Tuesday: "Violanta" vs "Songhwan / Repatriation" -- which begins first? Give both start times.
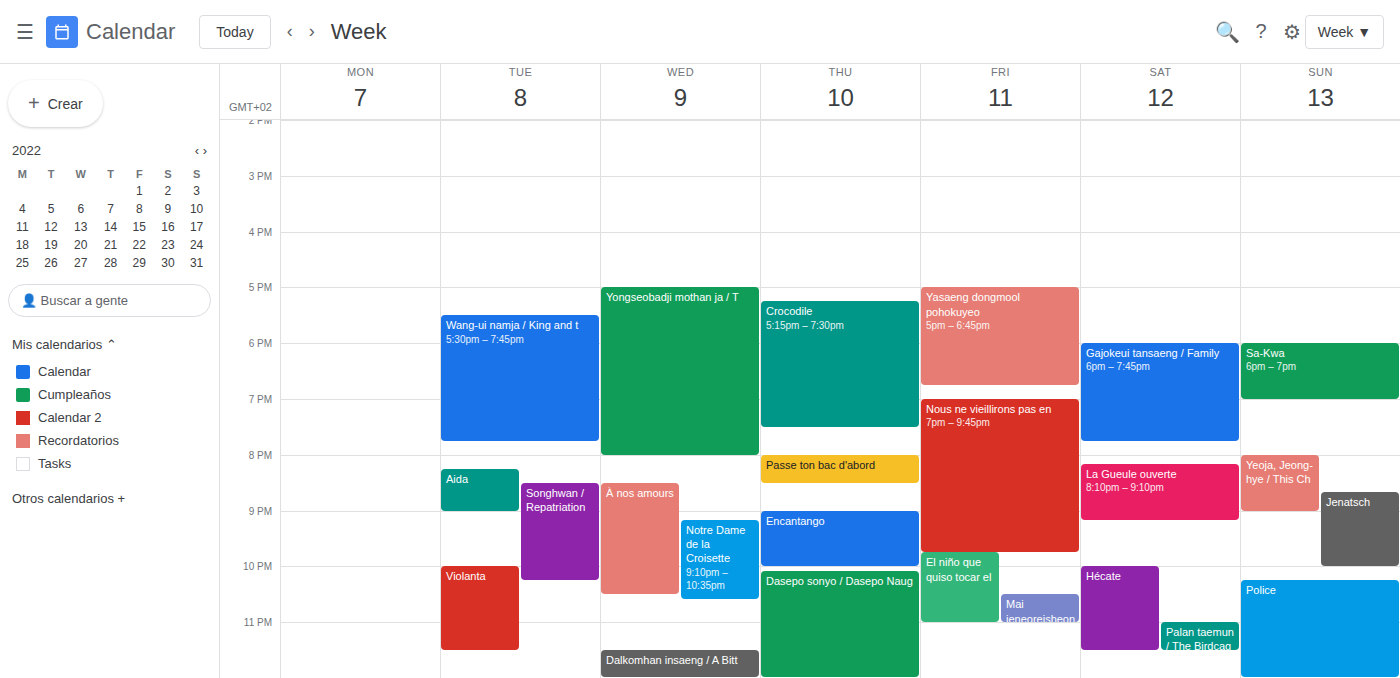
"Songhwan / Repatriation" 8:30 PM; "Violanta" 10:00 PM.